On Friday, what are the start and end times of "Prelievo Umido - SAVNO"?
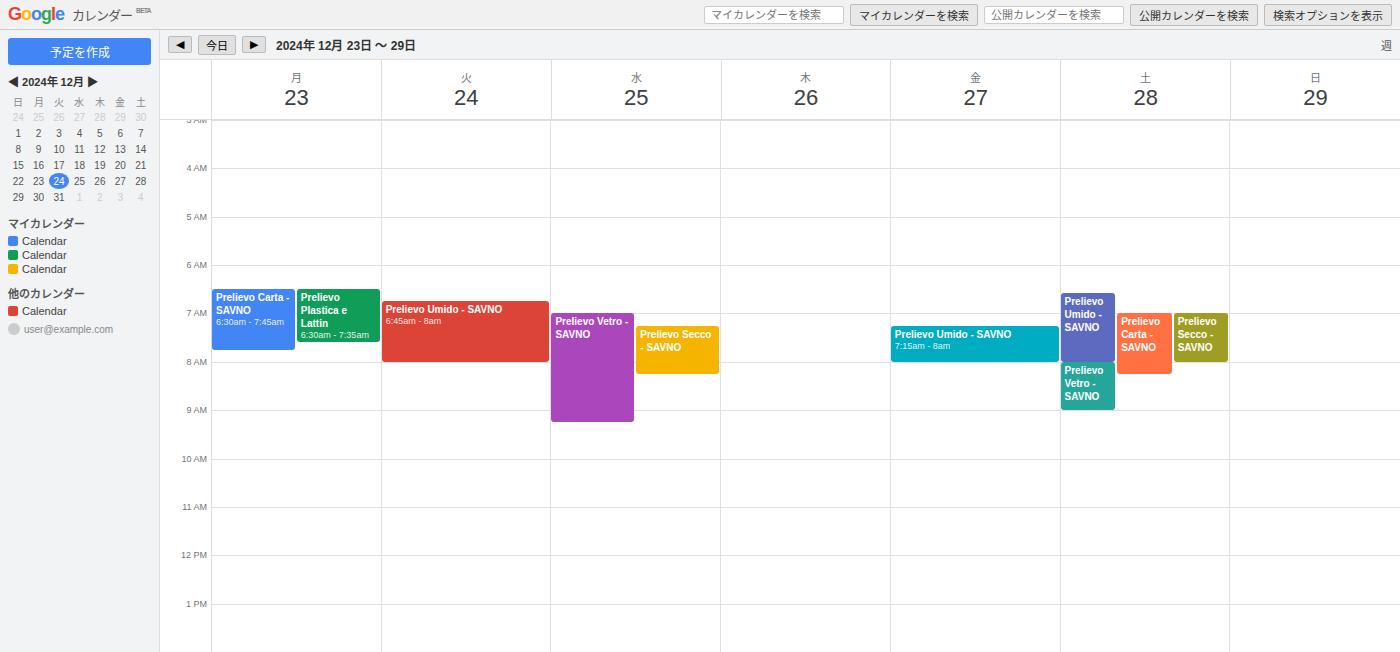
7:15 AM to 8:00 AM